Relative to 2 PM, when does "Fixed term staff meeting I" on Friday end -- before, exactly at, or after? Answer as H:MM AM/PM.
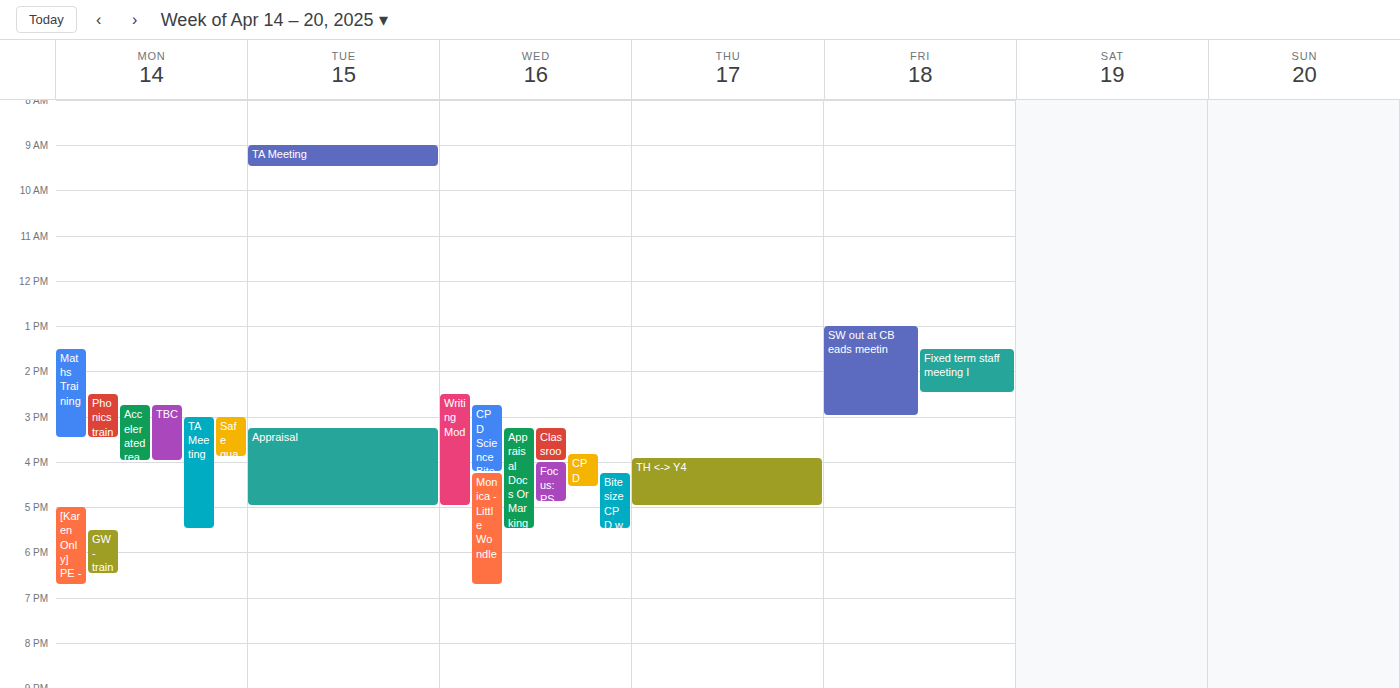
2:30 PM -- after 2 PM, 30 minutes below the 2 PM line.